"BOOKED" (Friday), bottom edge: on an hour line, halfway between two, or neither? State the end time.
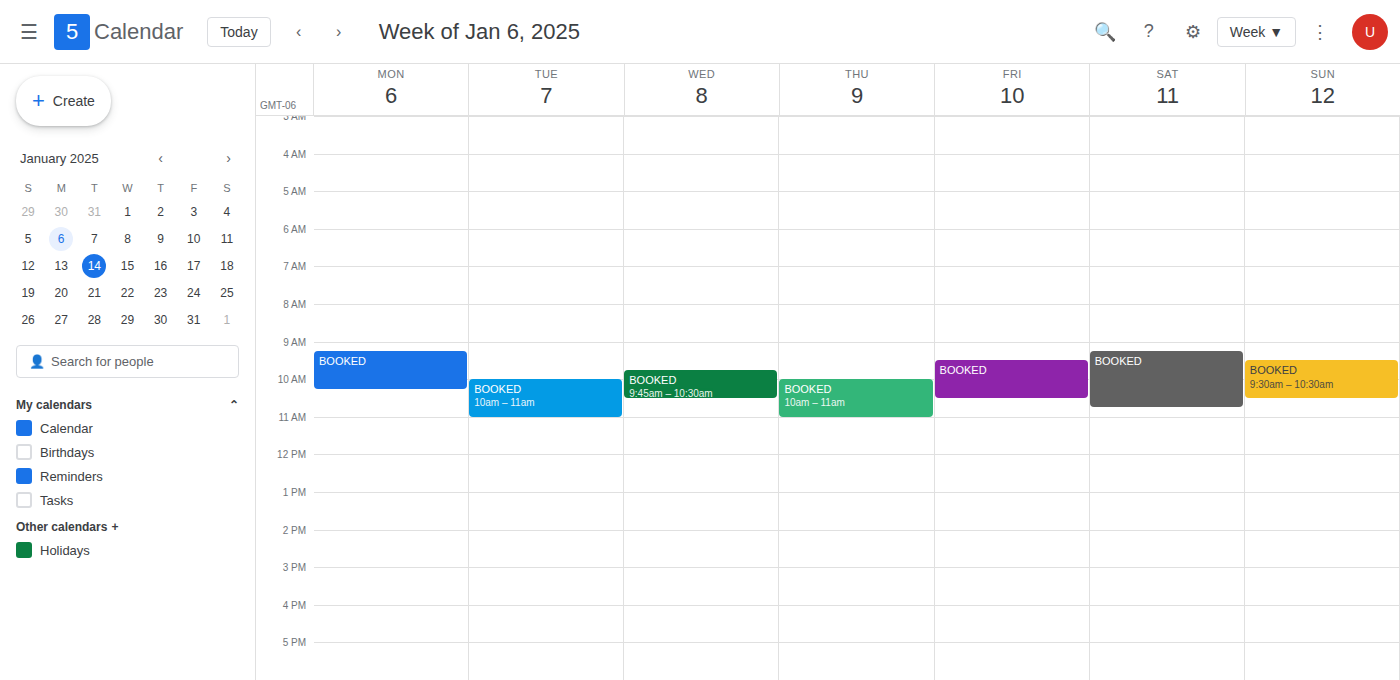
10:30 AM -- halfway between the 10 AM and 11 AM lines.